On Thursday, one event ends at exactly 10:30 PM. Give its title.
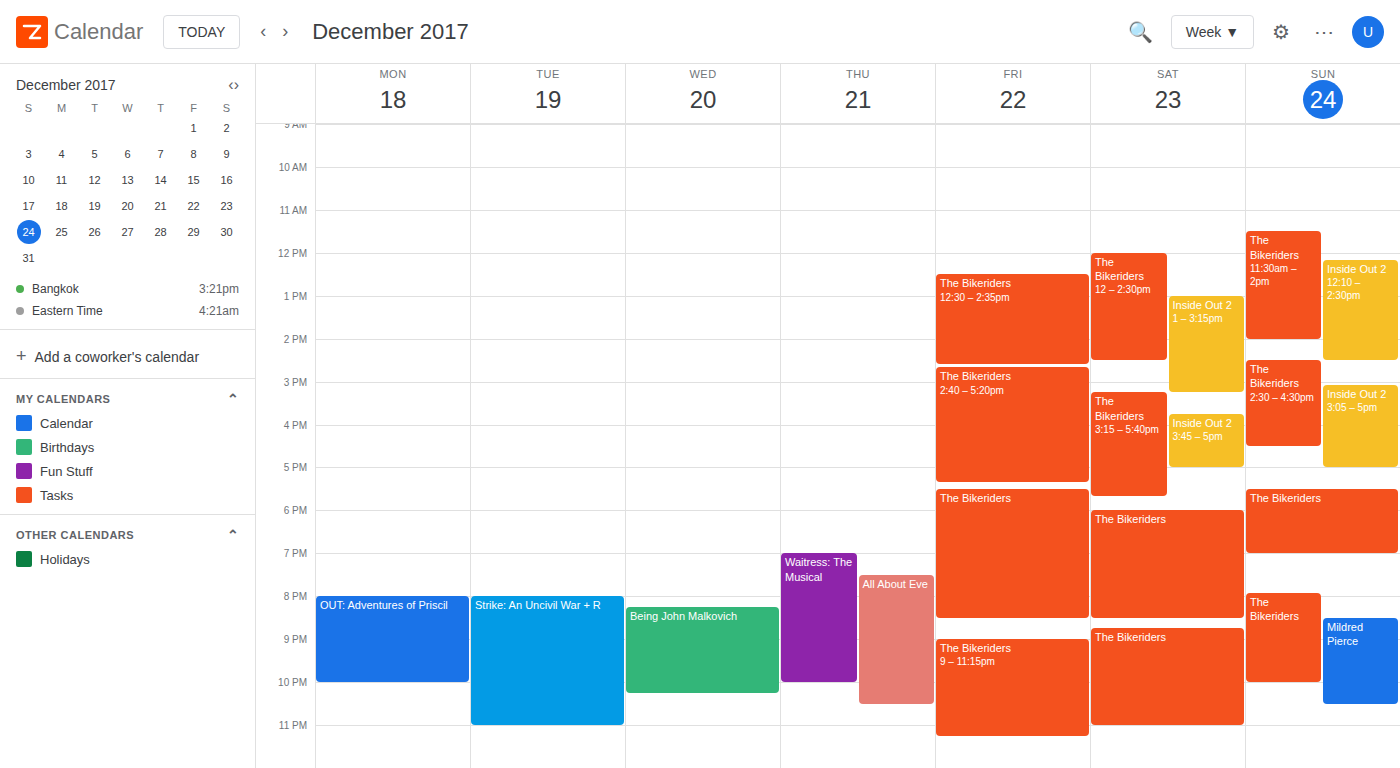
"All About Eve"